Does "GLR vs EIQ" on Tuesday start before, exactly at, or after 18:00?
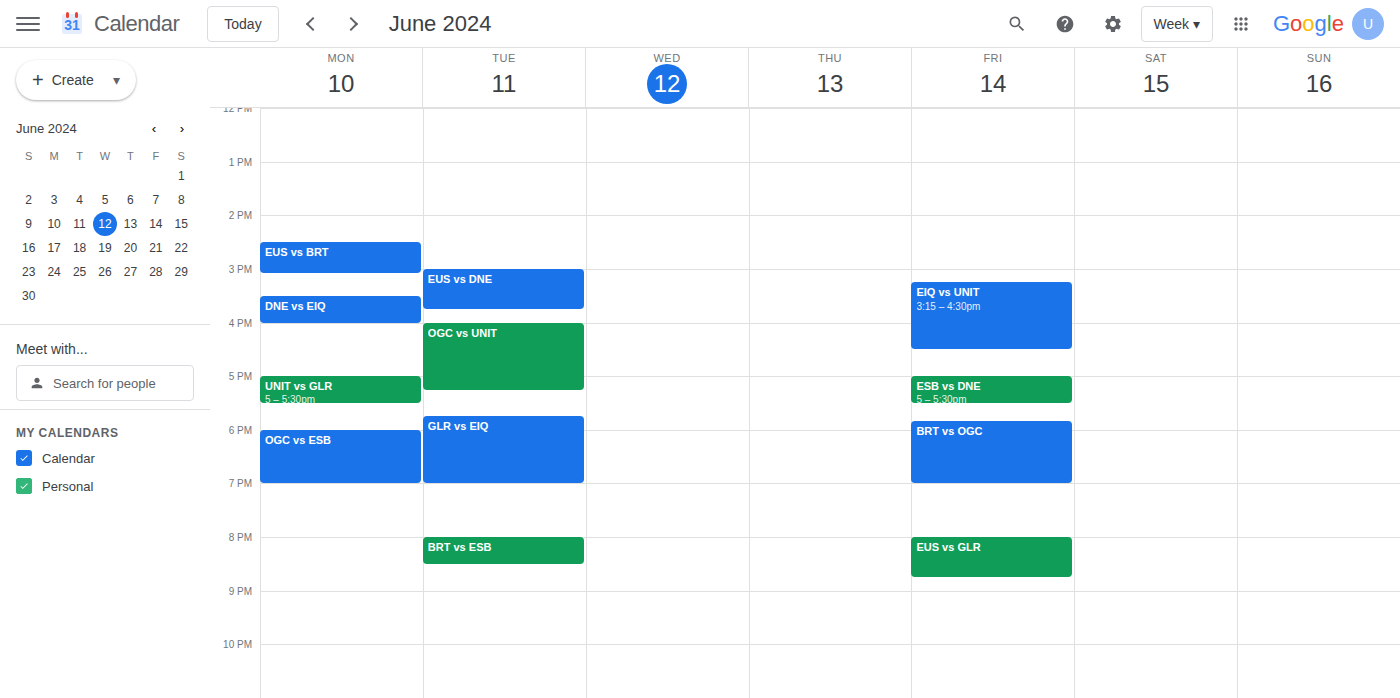
17:45 -- before 18:00, 15 minutes above the 18:00 line.